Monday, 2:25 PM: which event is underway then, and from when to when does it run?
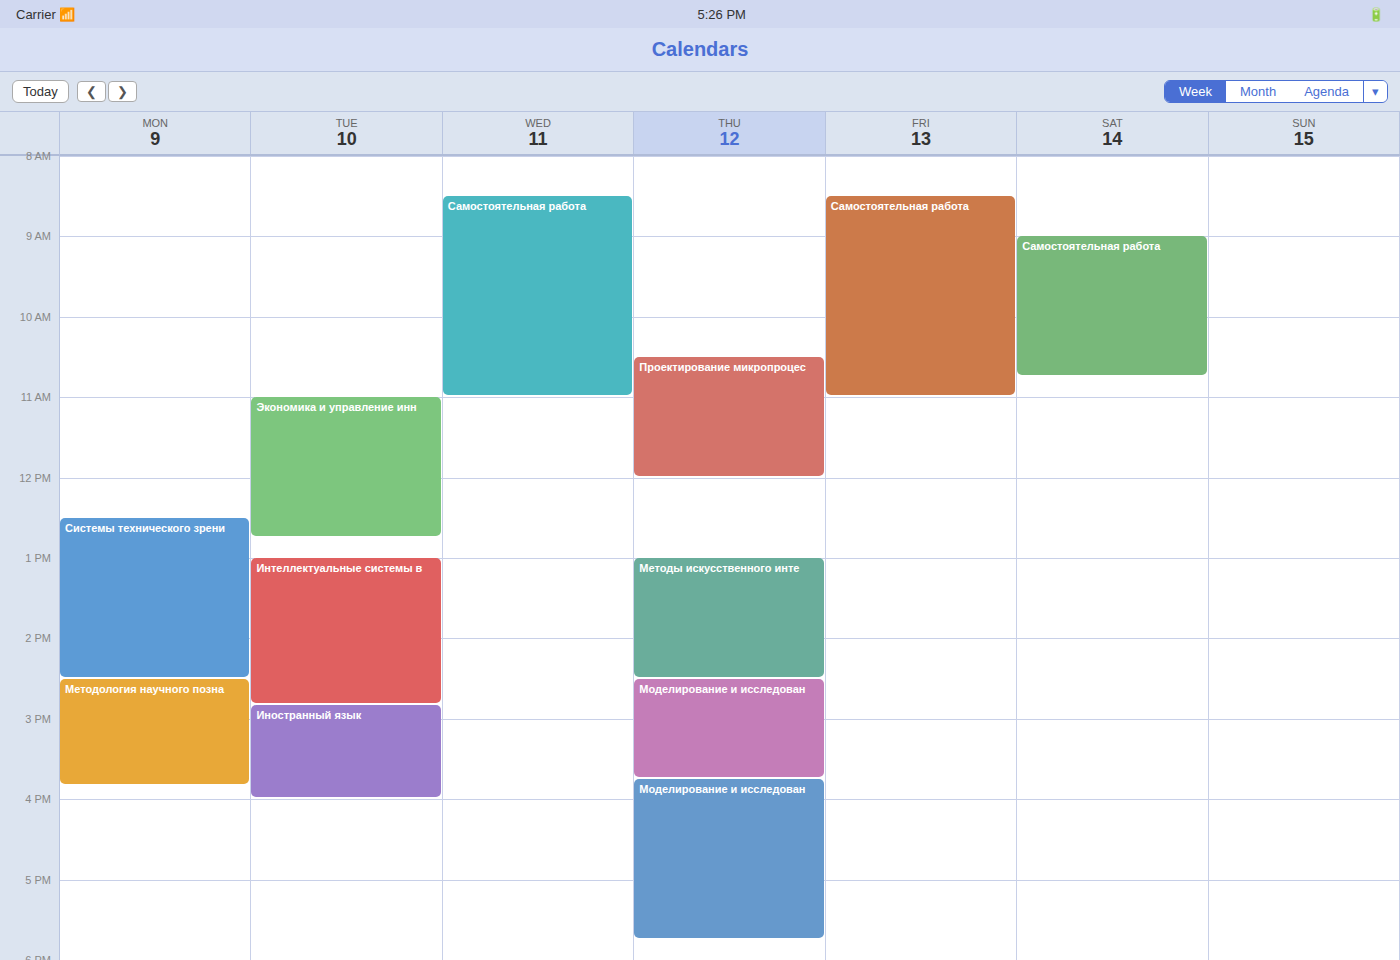
"Системы технического зрени", 12:30 PM to 2:30 PM